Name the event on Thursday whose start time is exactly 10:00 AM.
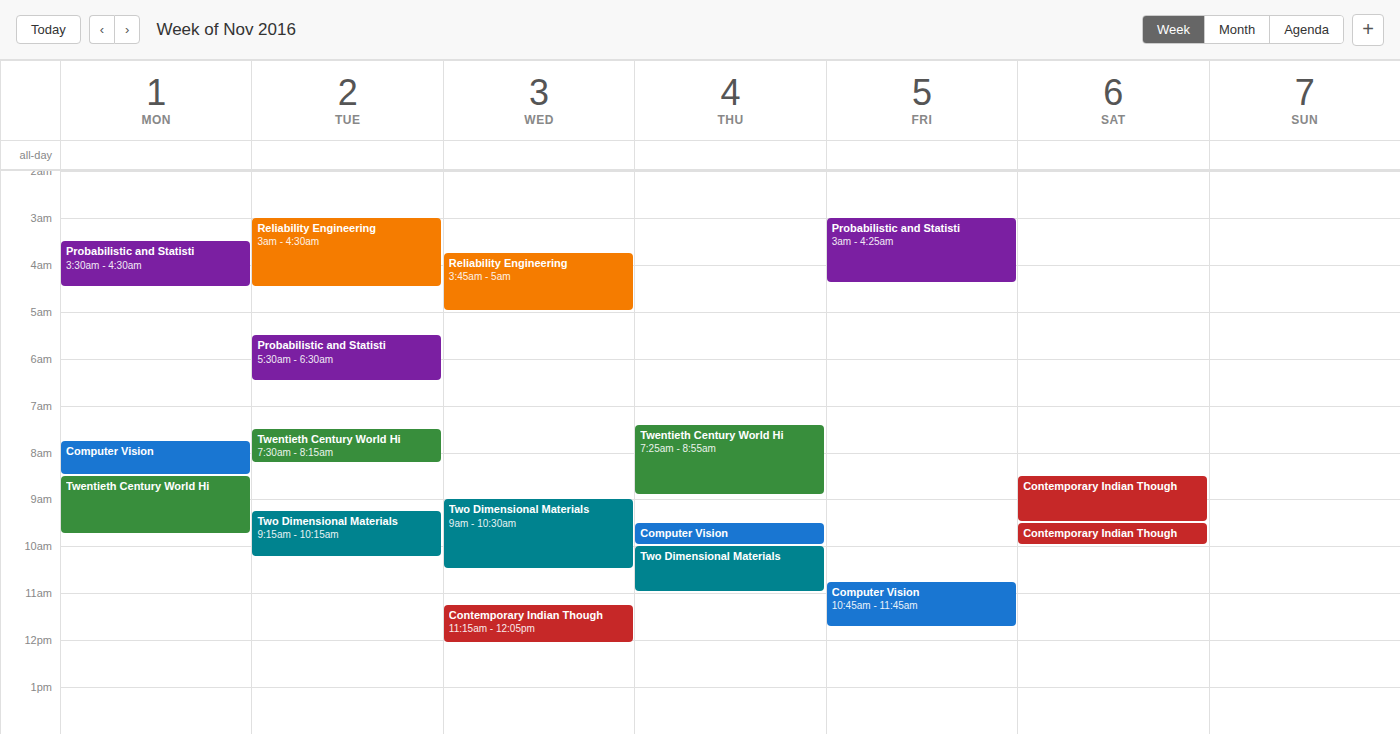
"Two Dimensional Materials"